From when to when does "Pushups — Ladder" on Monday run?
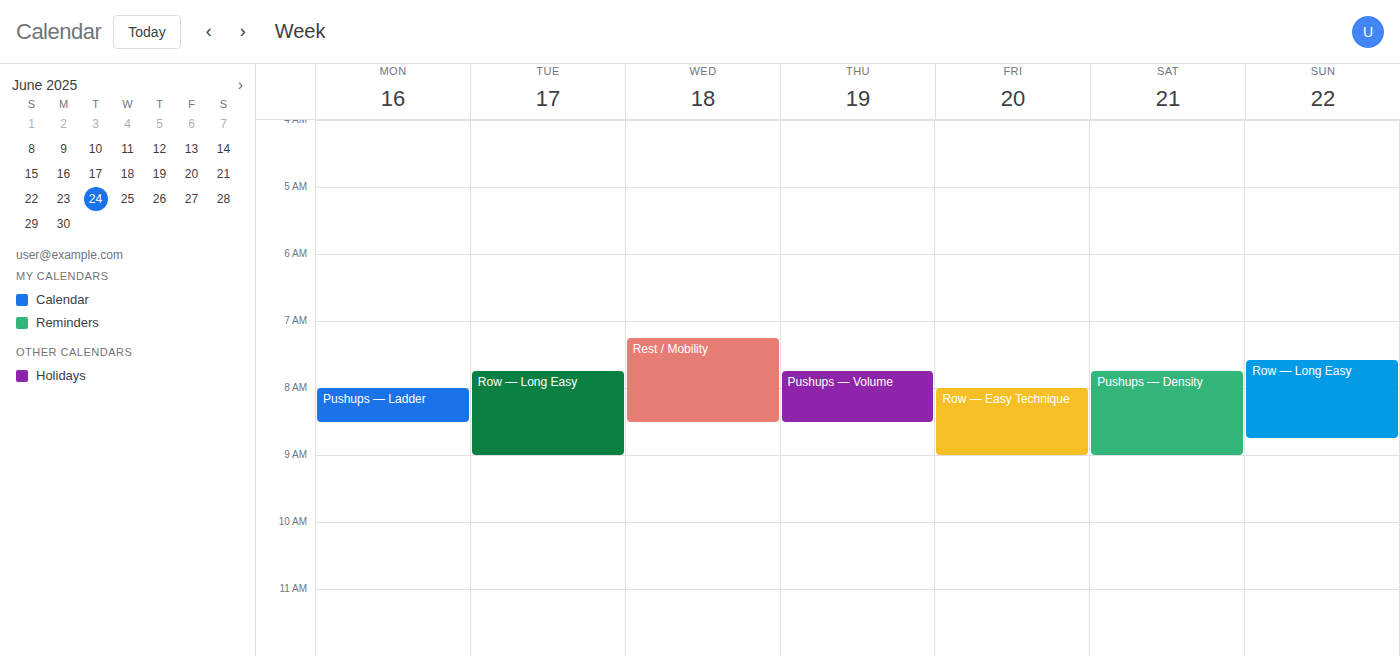
8:00 AM to 8:30 AM